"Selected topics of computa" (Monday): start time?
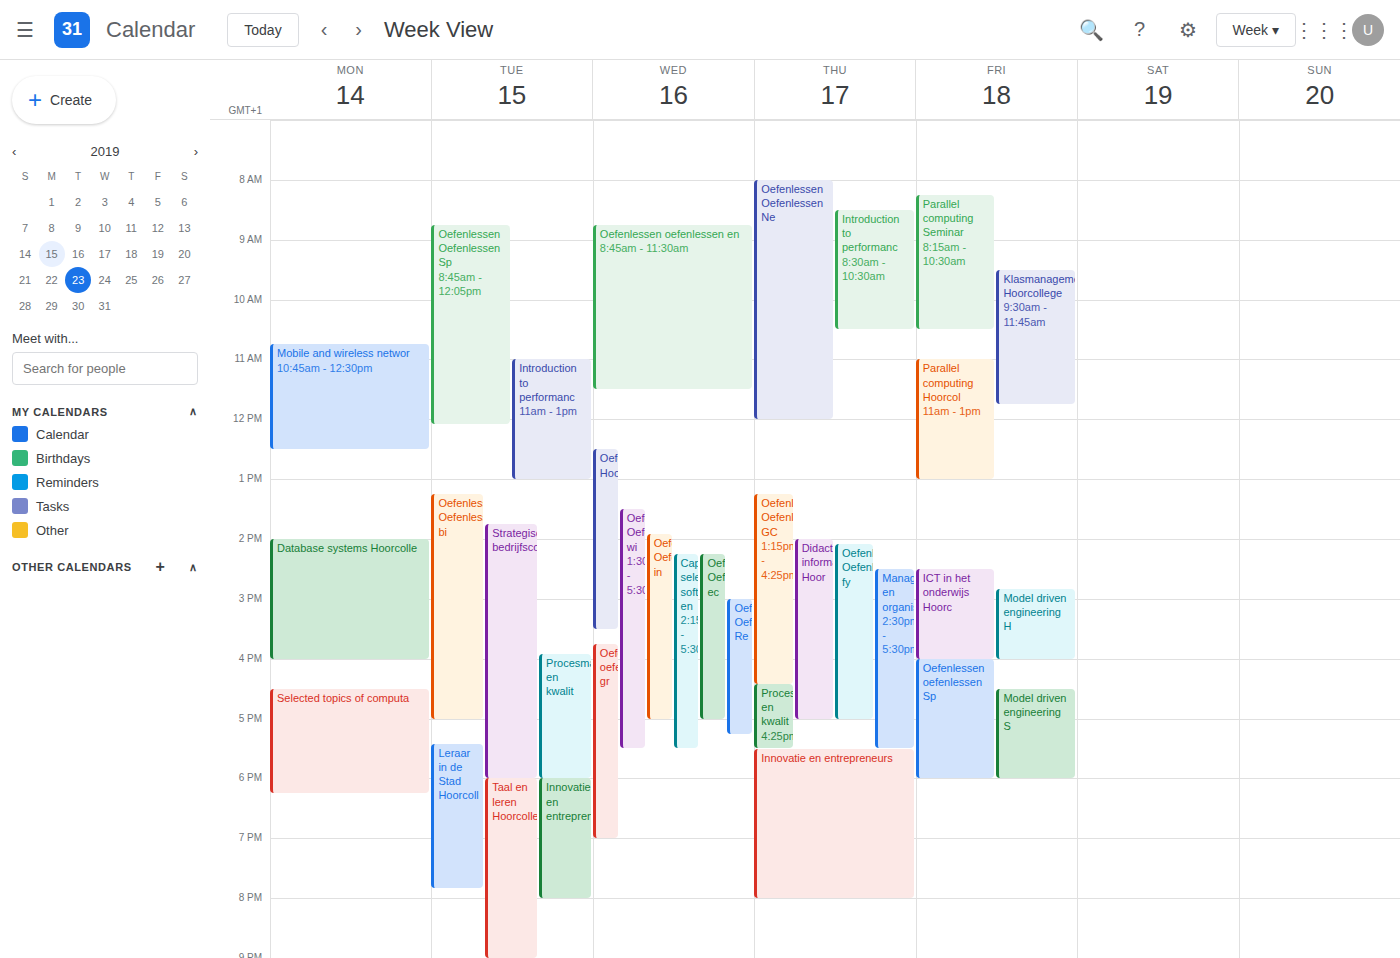
16:30